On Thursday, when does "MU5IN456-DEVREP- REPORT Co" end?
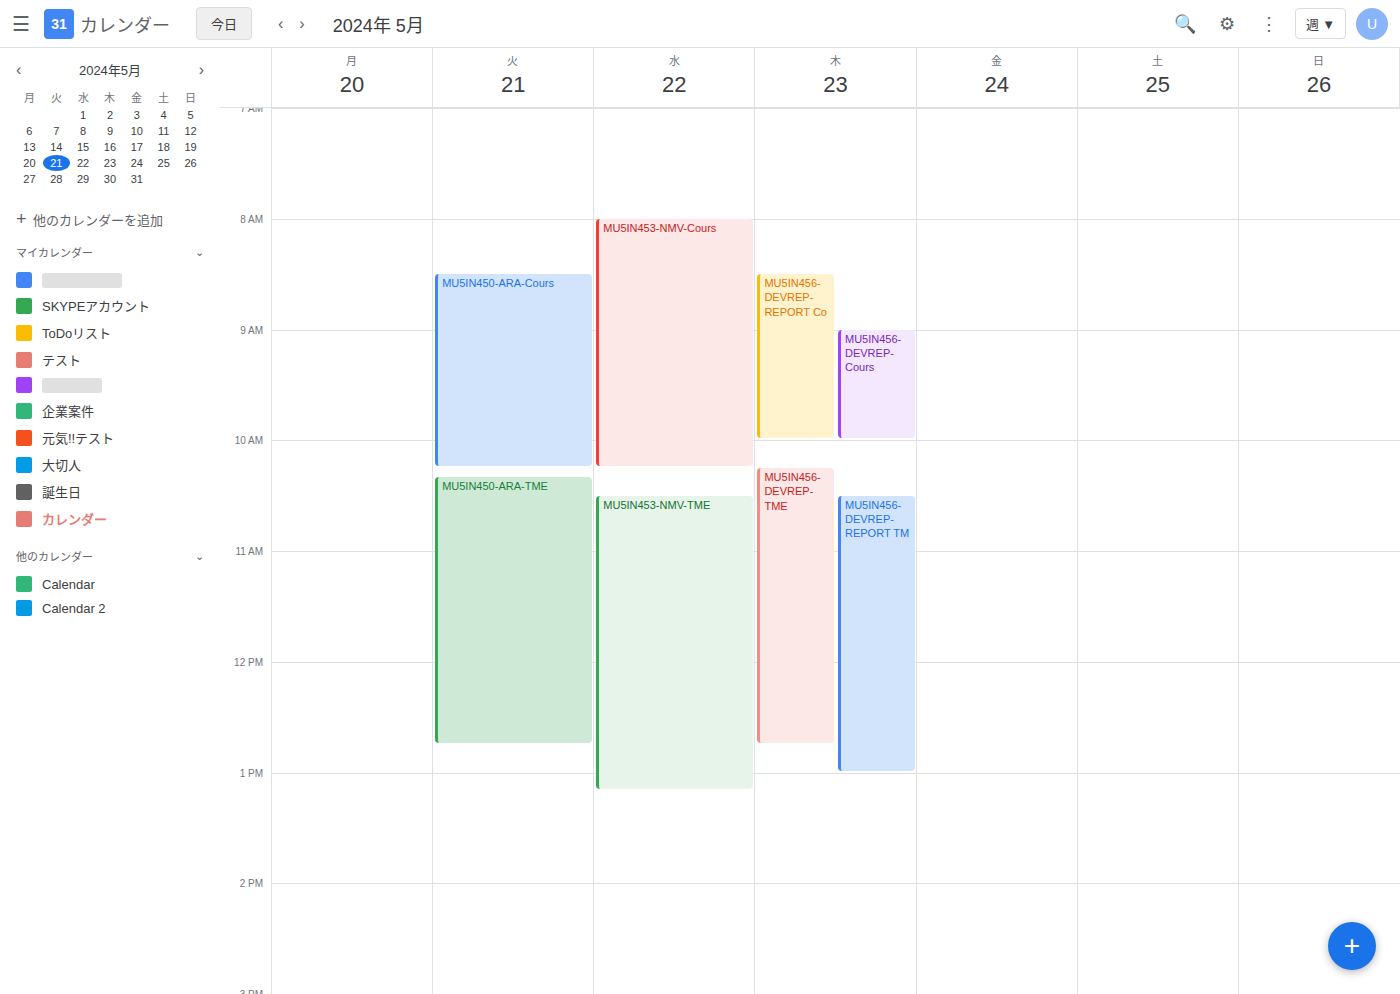
10:00